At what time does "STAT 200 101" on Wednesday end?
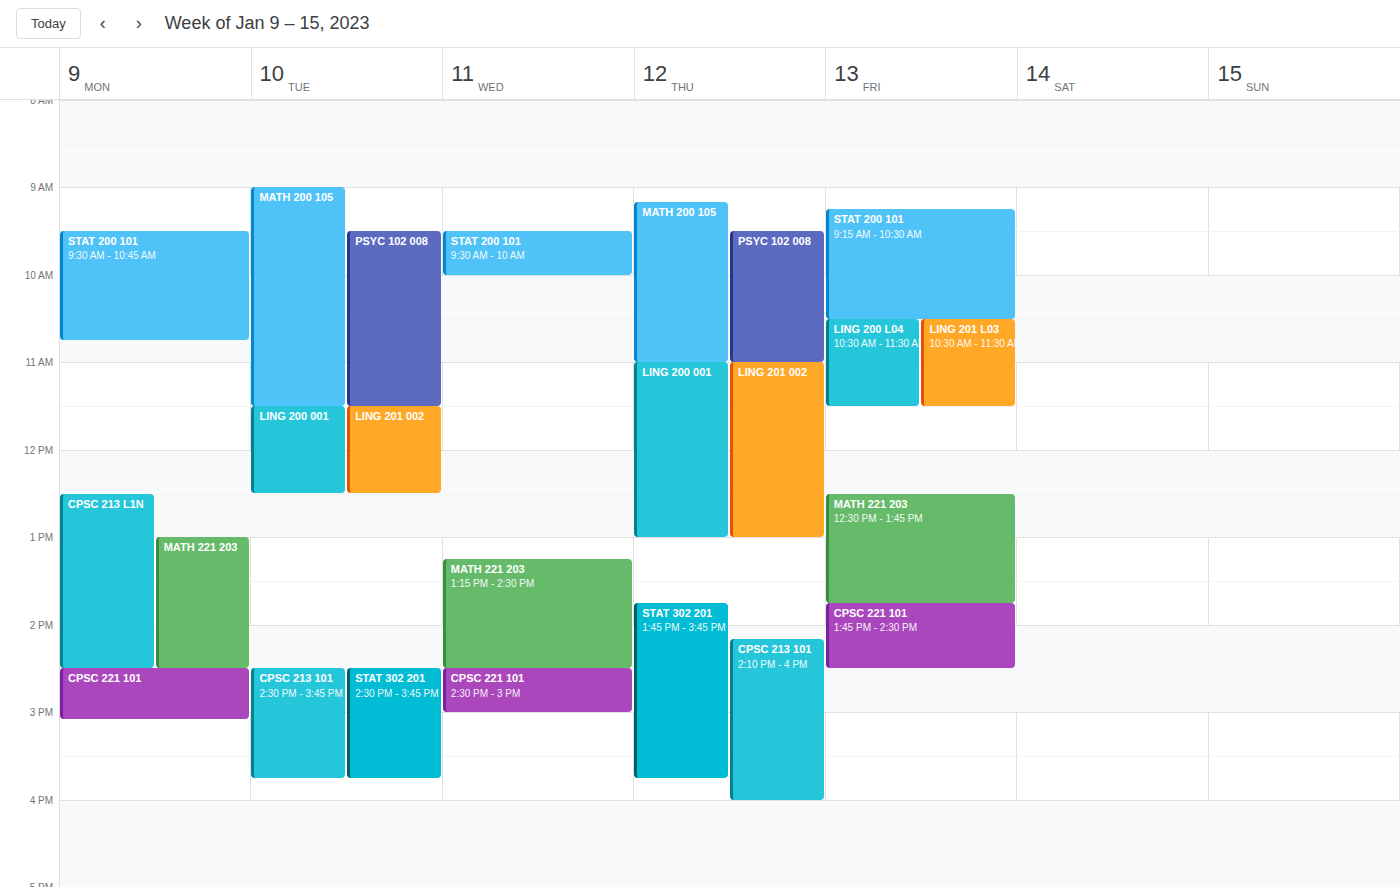
10:00 AM